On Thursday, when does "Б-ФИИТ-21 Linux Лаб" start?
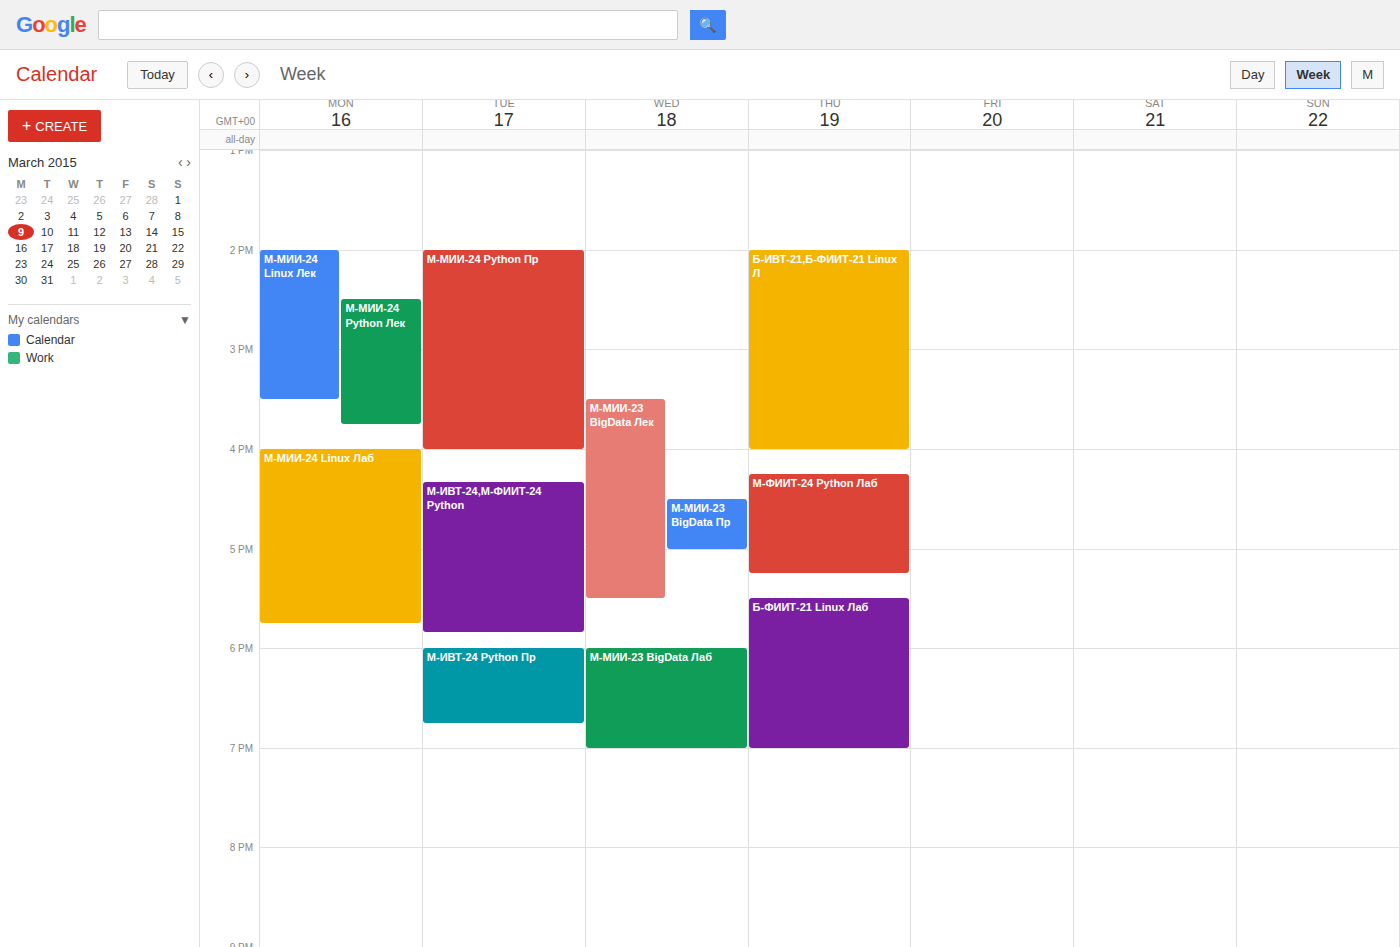
5:30 PM